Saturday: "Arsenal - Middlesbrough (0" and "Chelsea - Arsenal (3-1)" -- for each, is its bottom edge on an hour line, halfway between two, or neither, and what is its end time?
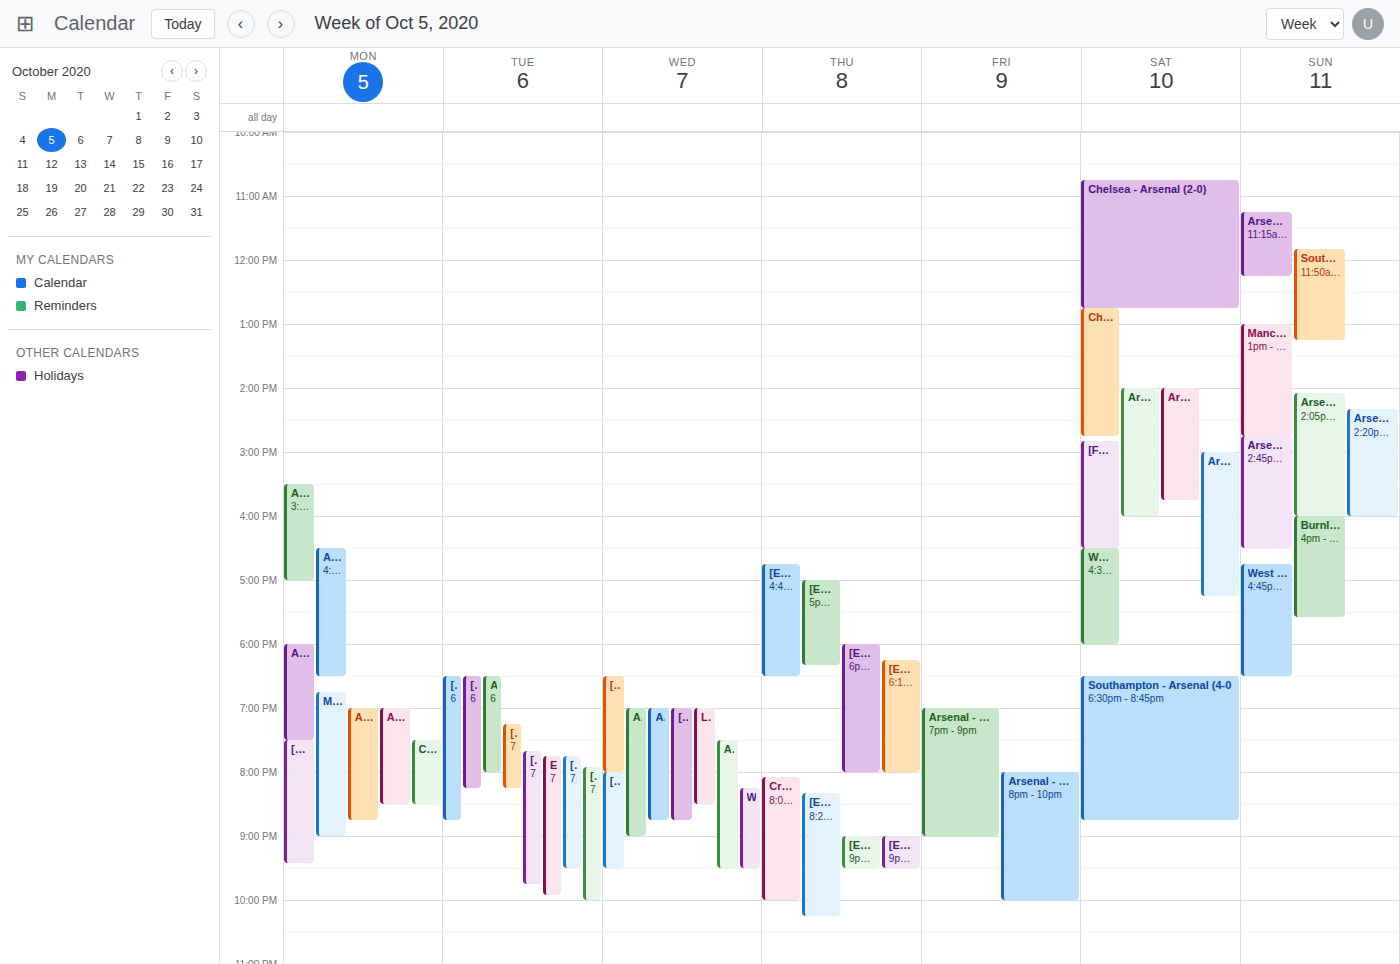
"Arsenal - Middlesbrough (0": 15:45, neither: three quarters of the way from the 15:00 line to the 16:00 line. "Chelsea - Arsenal (3-1)": 14:45, neither: three quarters of the way from the 14:00 line to the 15:00 line.